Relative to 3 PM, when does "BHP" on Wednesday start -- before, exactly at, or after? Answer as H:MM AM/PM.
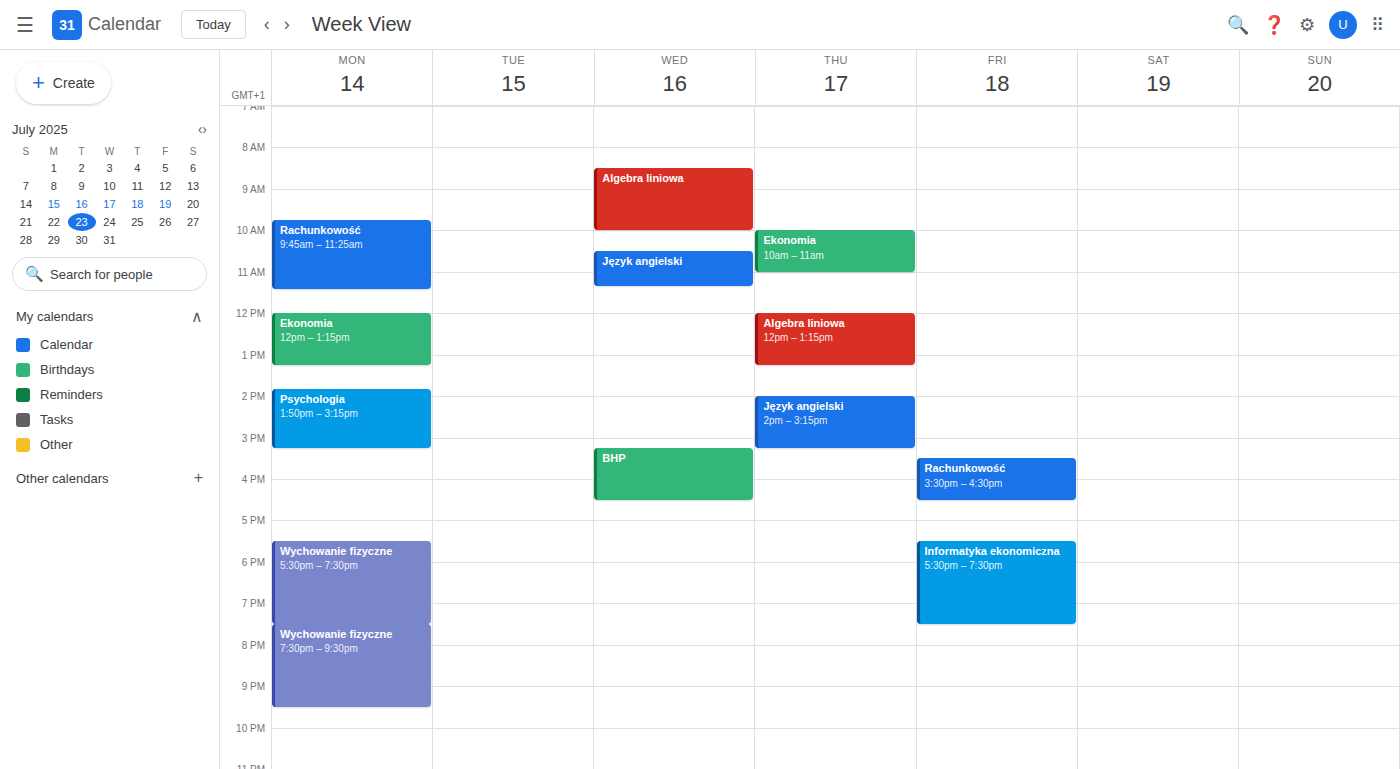
3:15 PM -- after 3 PM, 15 minutes below the 3 PM line.